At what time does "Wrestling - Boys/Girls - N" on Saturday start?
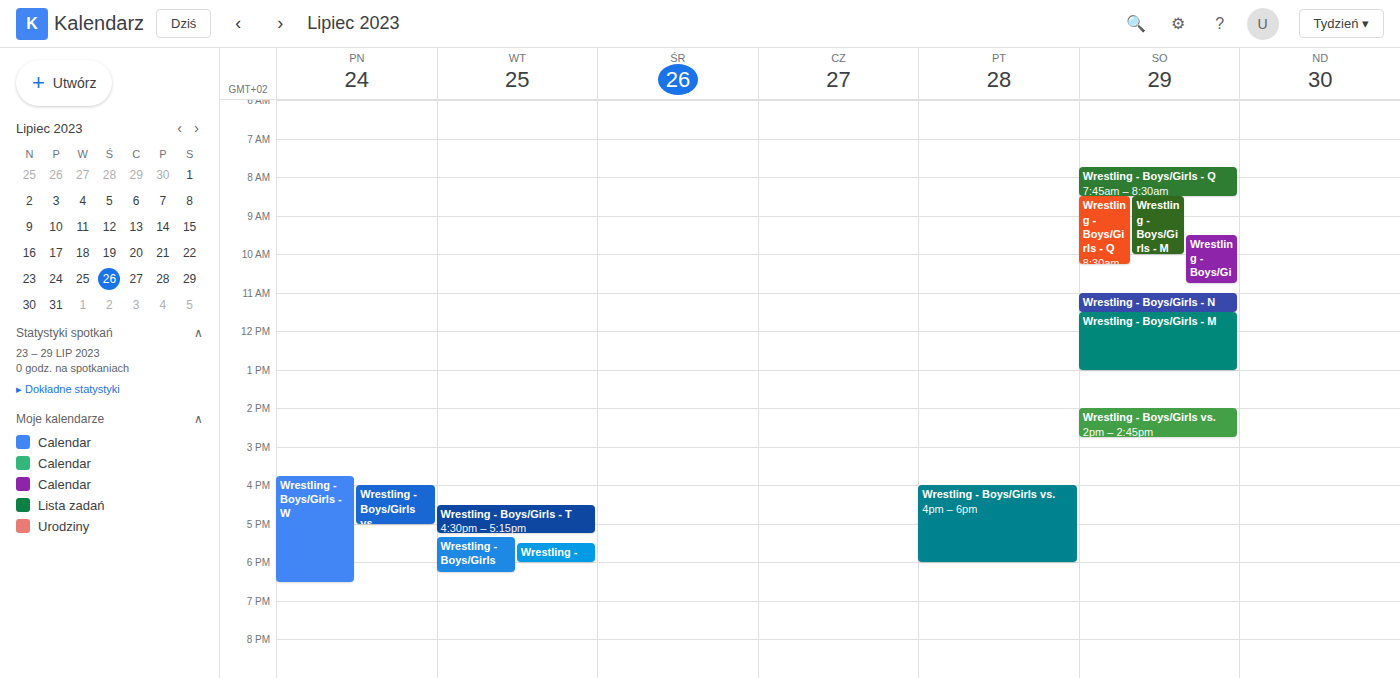
11:00 AM